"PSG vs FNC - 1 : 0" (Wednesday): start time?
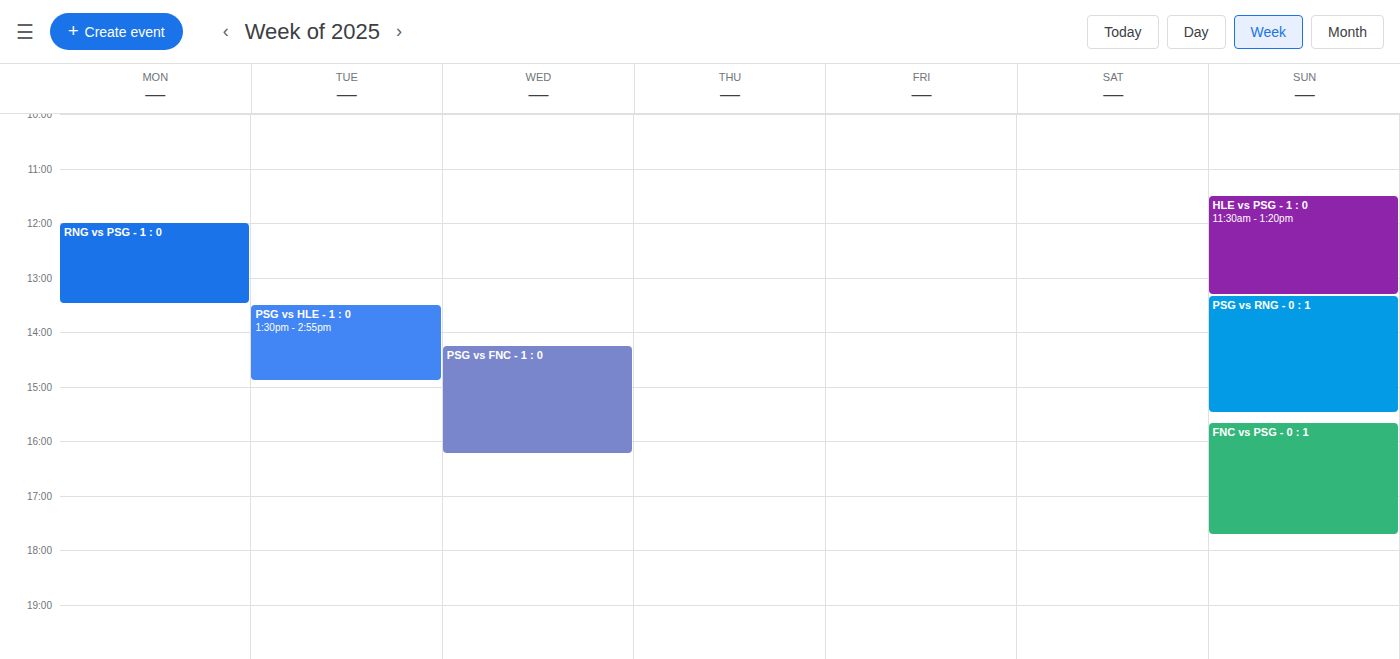
2:15 PM